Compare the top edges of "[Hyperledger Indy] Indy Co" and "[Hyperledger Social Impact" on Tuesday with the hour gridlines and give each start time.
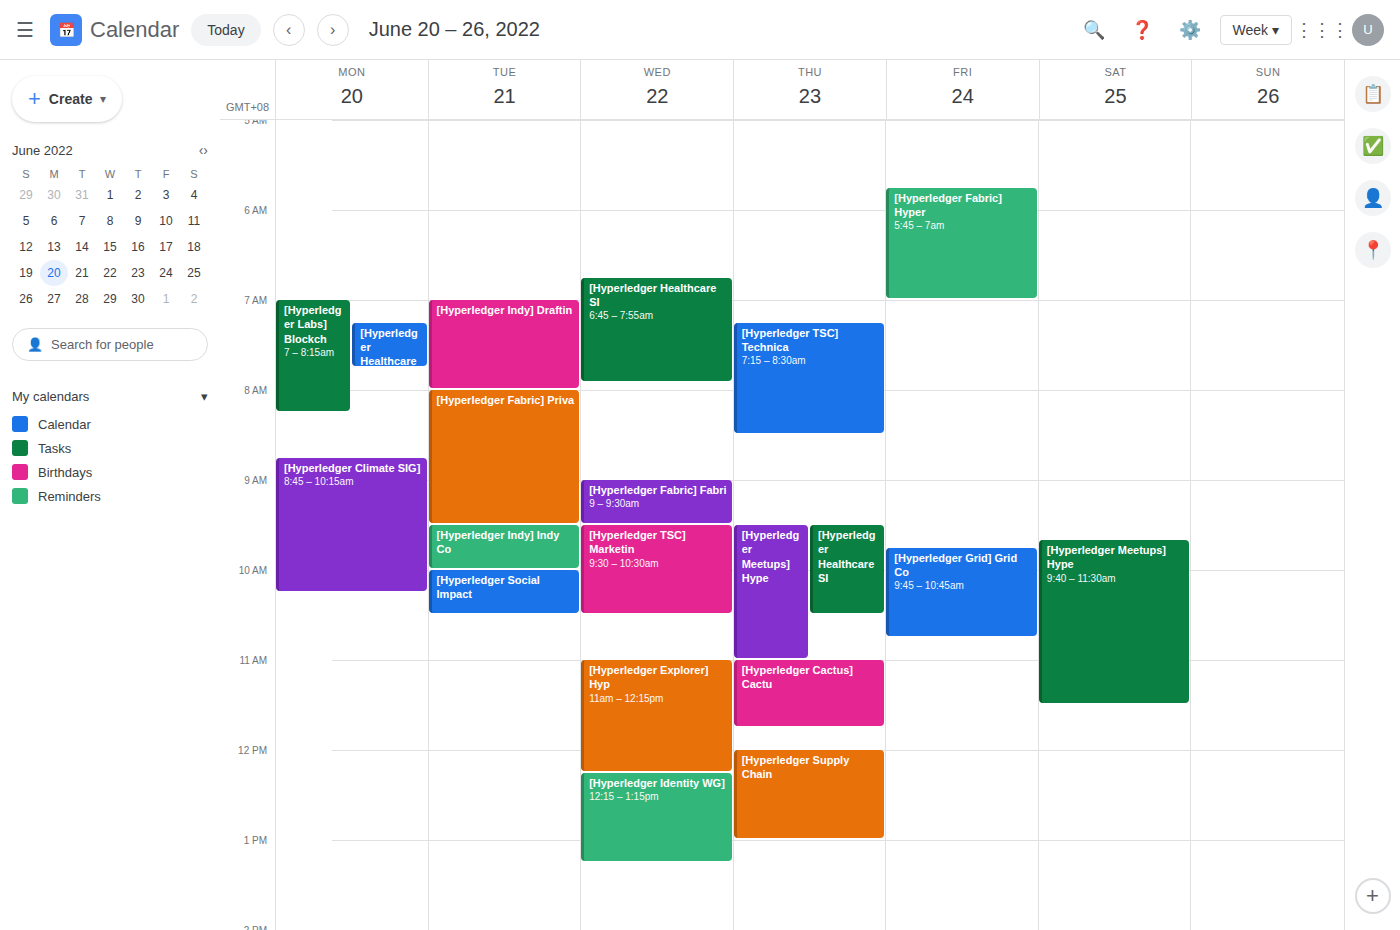
"[Hyperledger Indy] Indy Co": 9:30 AM, halfway between the 9 AM and 10 AM lines. "[Hyperledger Social Impact": 10:00 AM, exactly on the 10 AM line.